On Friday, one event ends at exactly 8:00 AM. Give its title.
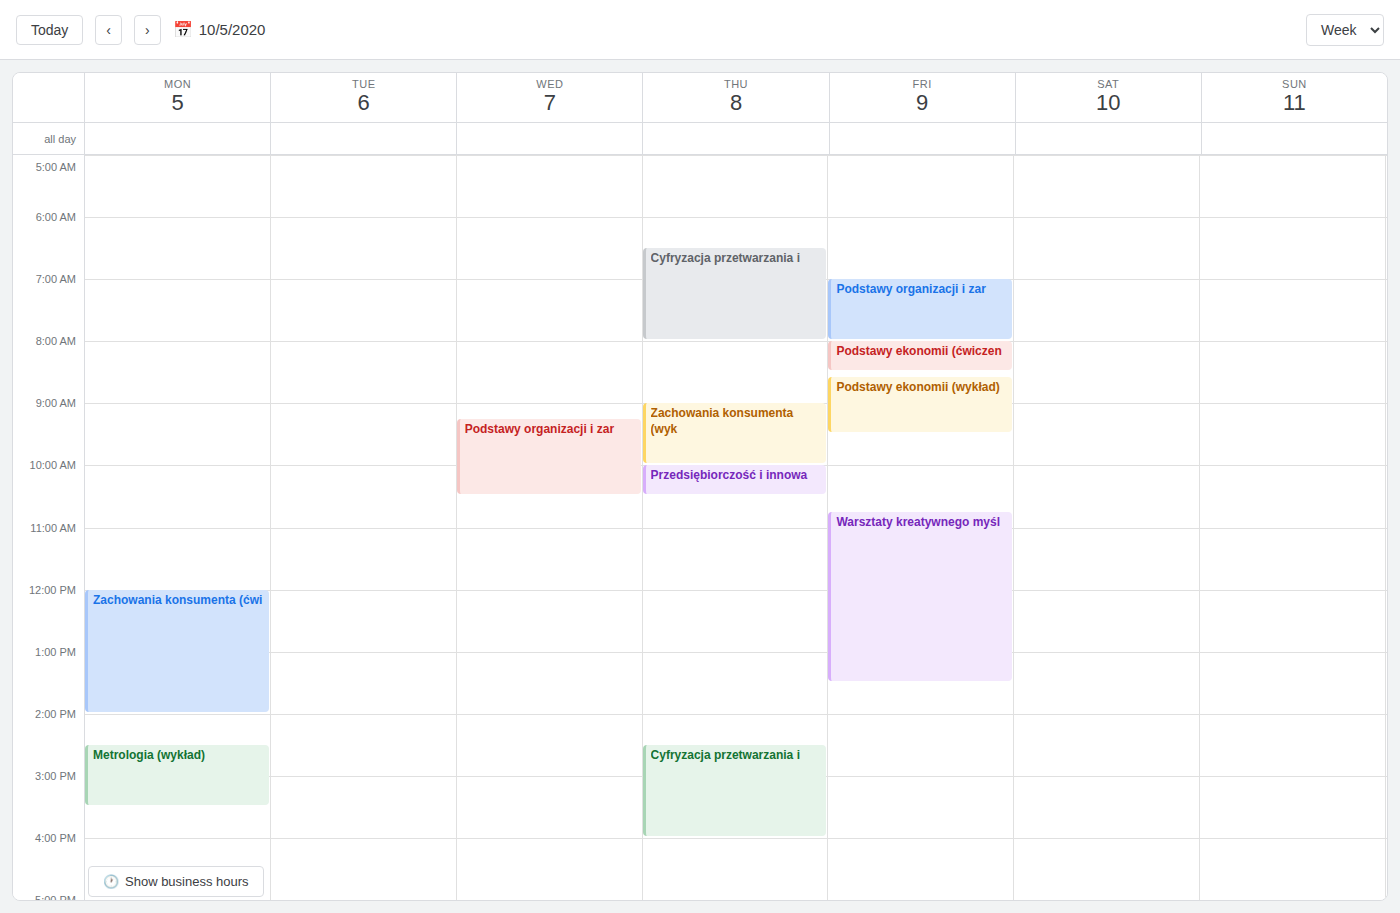
"Podstawy organizacji i zar"